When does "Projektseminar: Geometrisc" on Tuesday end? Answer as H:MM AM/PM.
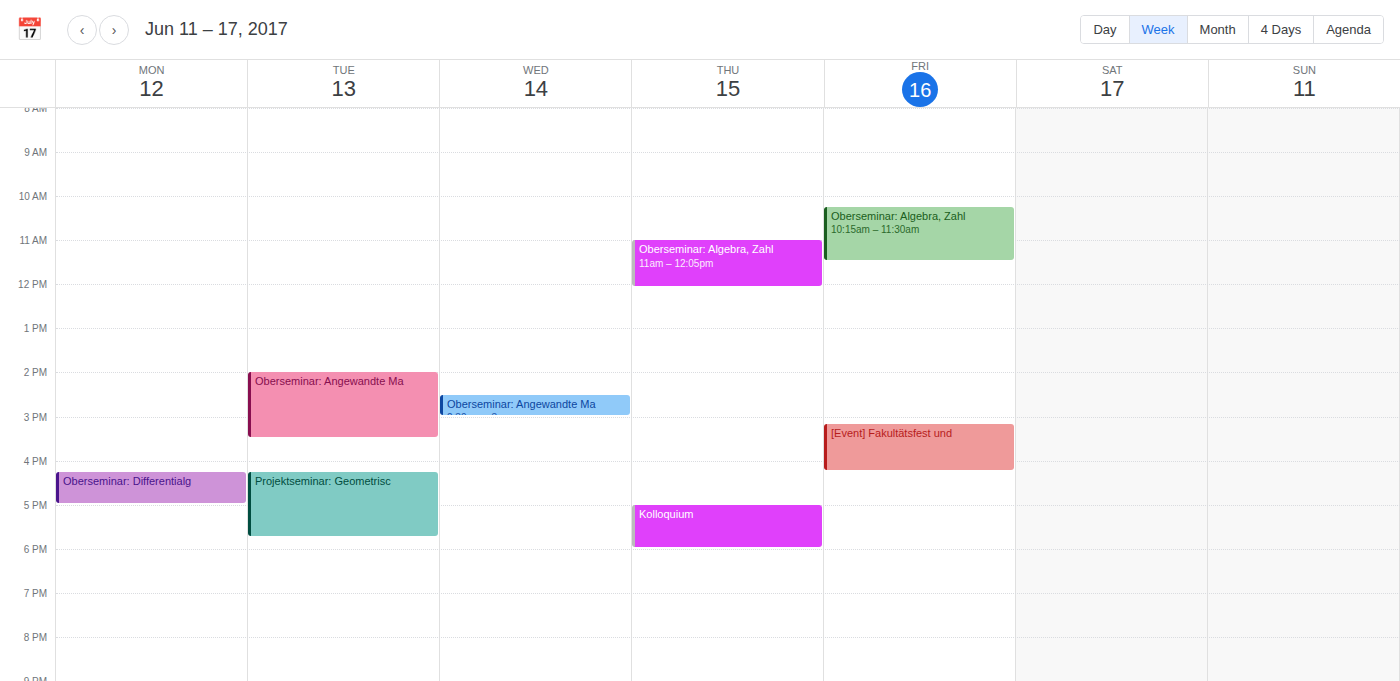
5:45 PM